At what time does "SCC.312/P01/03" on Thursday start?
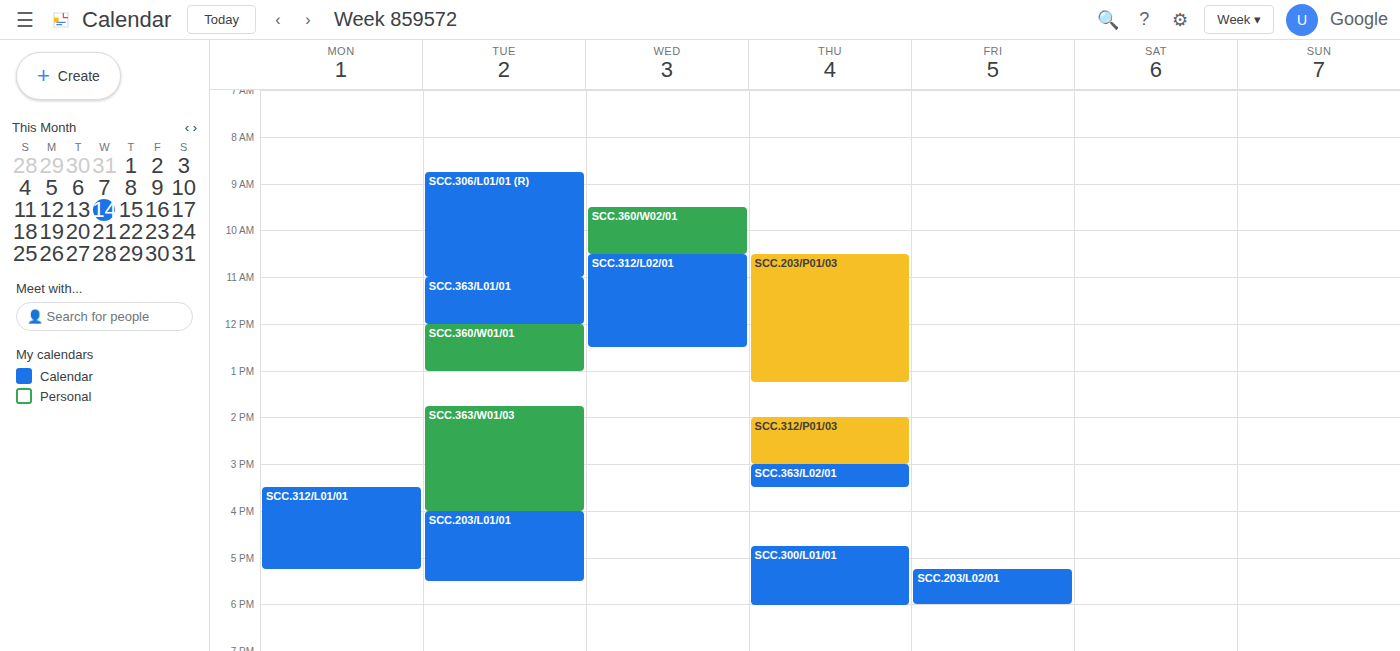
2:00 PM